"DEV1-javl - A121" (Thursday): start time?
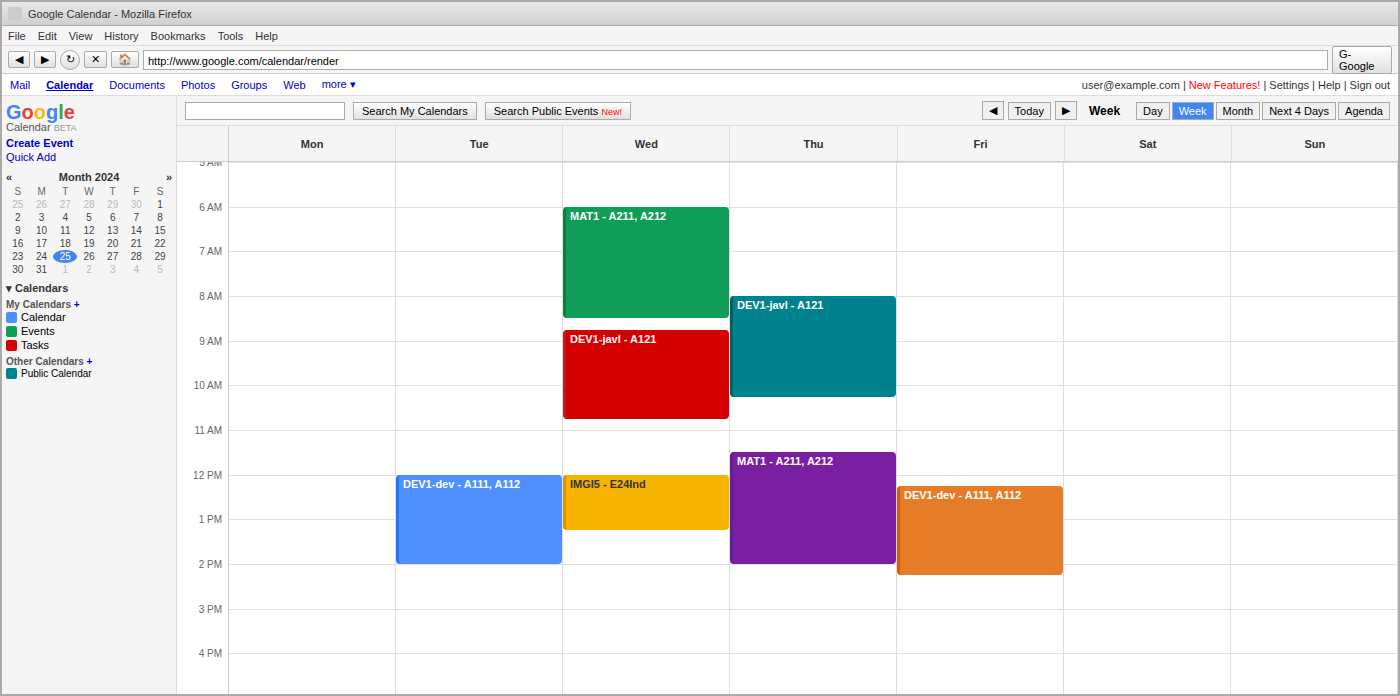
8:00 AM